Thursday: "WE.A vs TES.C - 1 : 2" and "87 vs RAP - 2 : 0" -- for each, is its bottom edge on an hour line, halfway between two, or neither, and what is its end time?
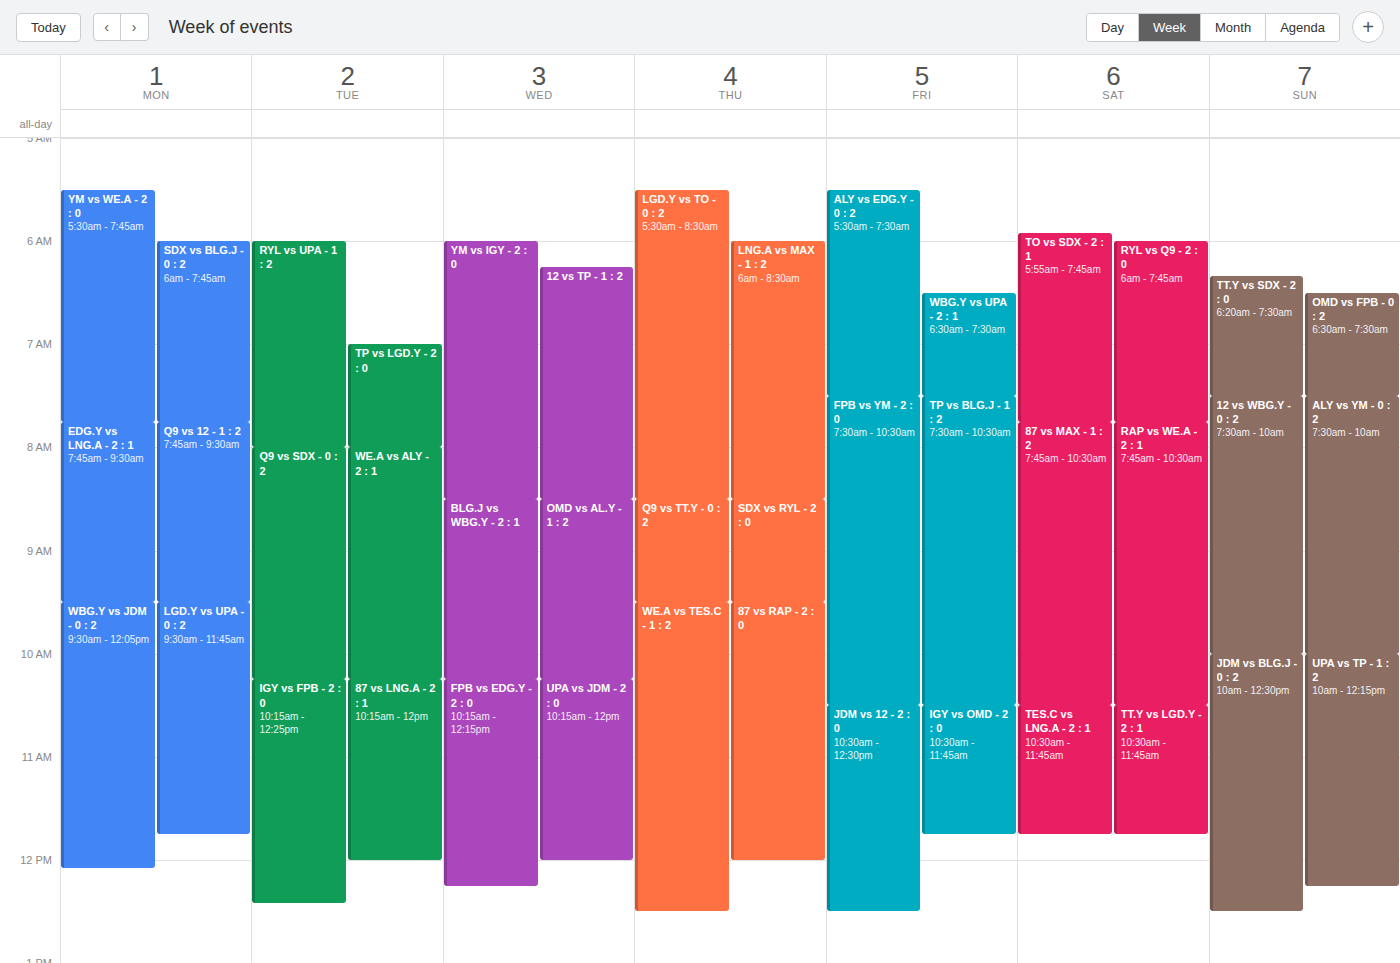
"WE.A vs TES.C - 1 : 2": 12:30 PM, halfway between the 12 PM and 1 PM lines. "87 vs RAP - 2 : 0": 12:00 PM, exactly on the 12 PM line.